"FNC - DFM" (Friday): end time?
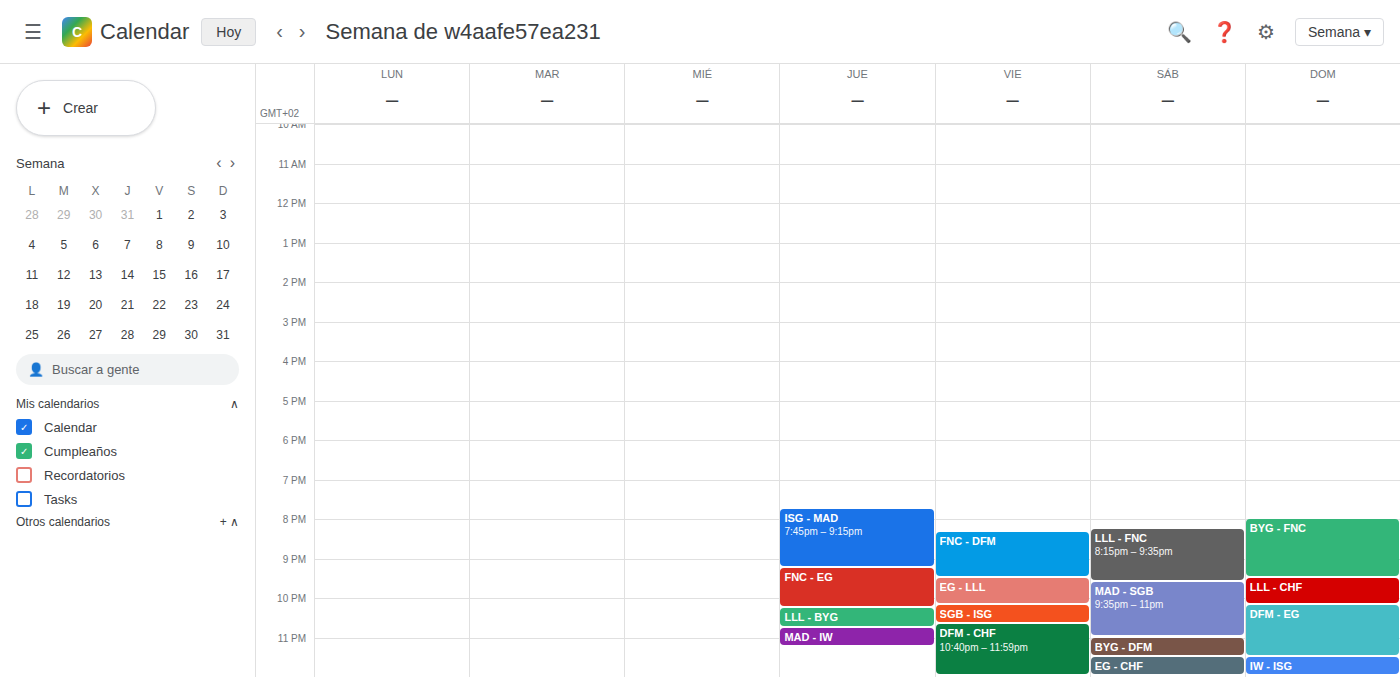
9:30 PM